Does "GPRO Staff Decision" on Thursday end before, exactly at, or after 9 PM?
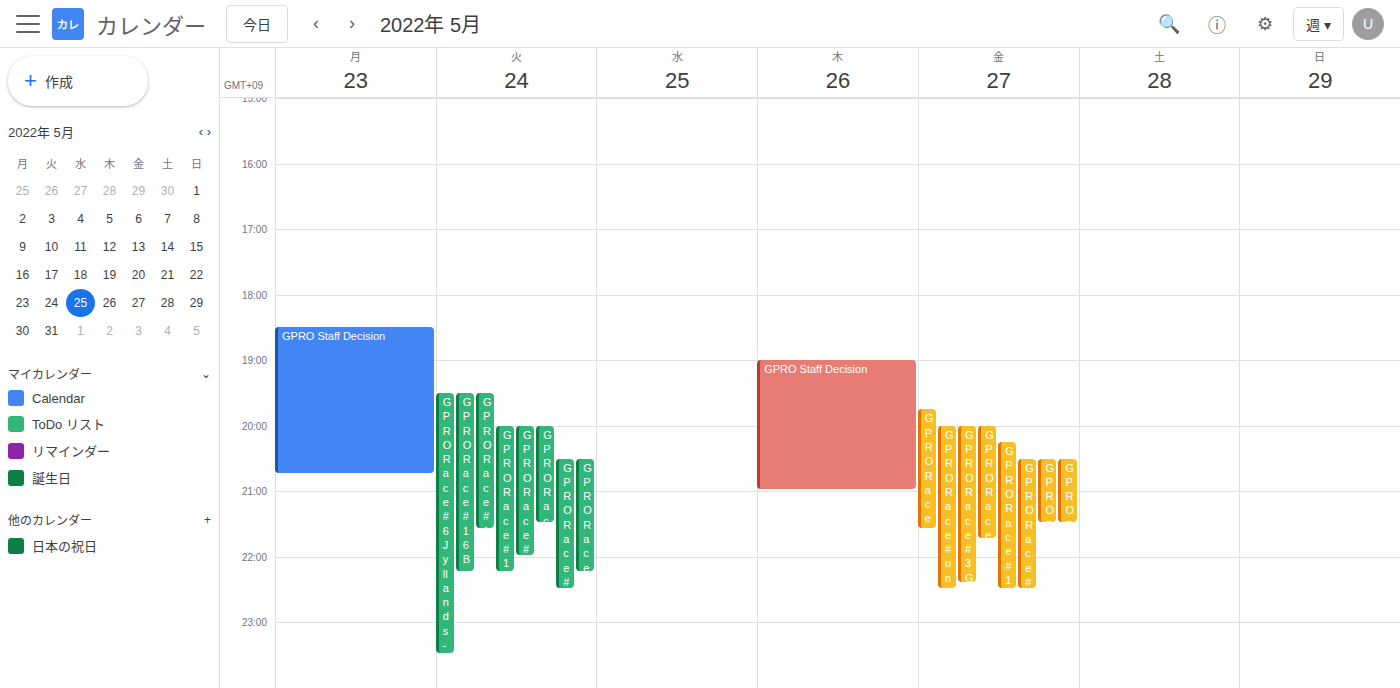
9:00 PM -- exactly at 9 PM, on the 9 PM line.